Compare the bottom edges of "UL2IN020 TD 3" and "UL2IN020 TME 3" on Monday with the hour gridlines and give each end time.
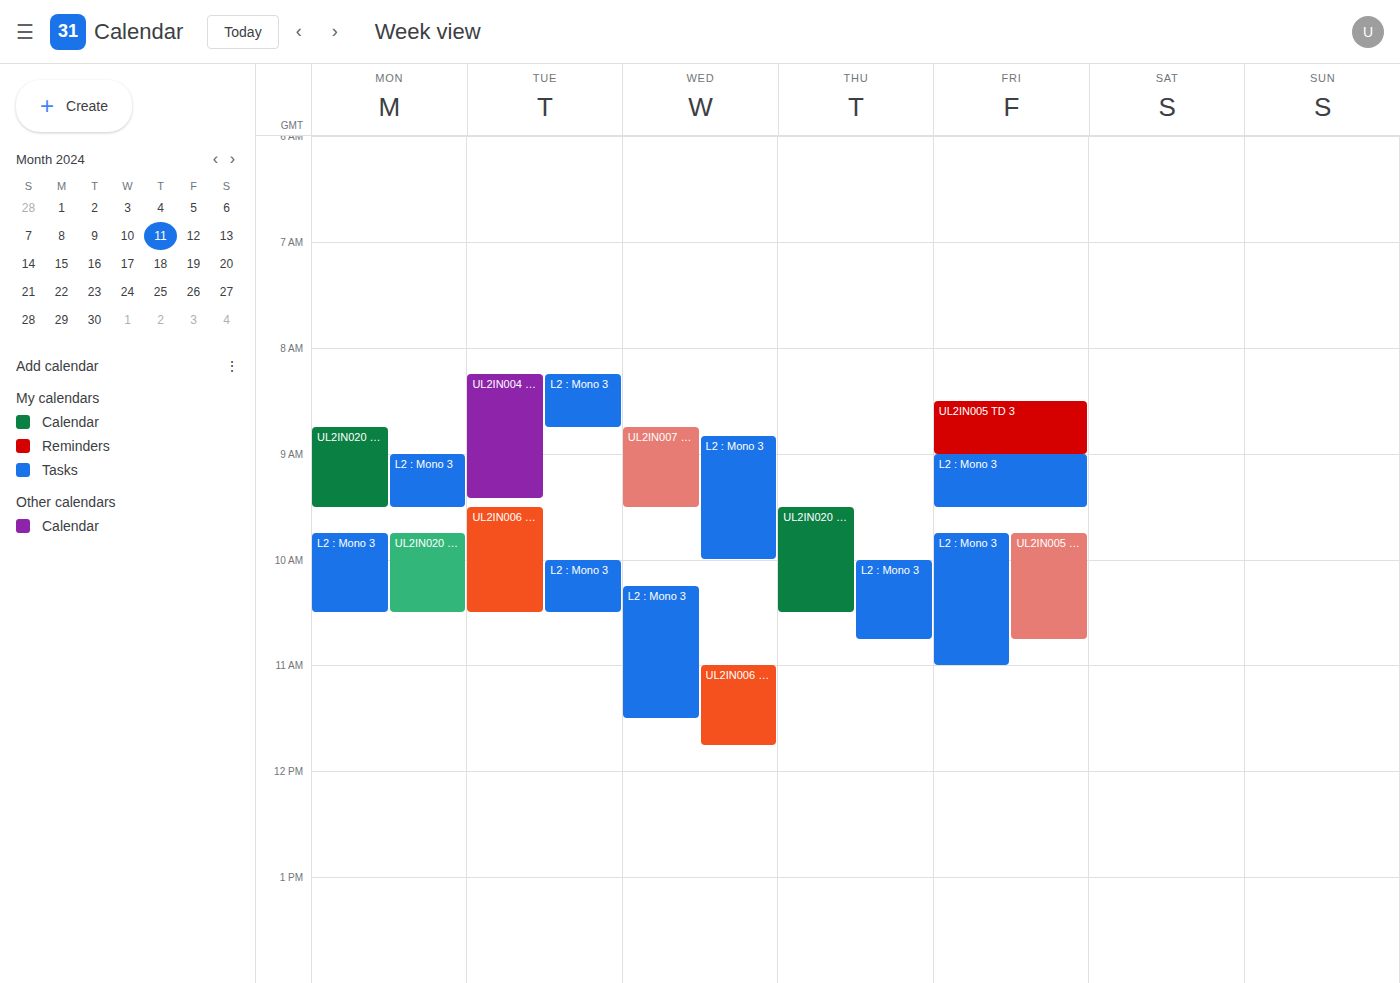
"UL2IN020 TD 3": 9:30 AM, halfway between the 9 AM and 10 AM lines. "UL2IN020 TME 3": 10:30 AM, halfway between the 10 AM and 11 AM lines.